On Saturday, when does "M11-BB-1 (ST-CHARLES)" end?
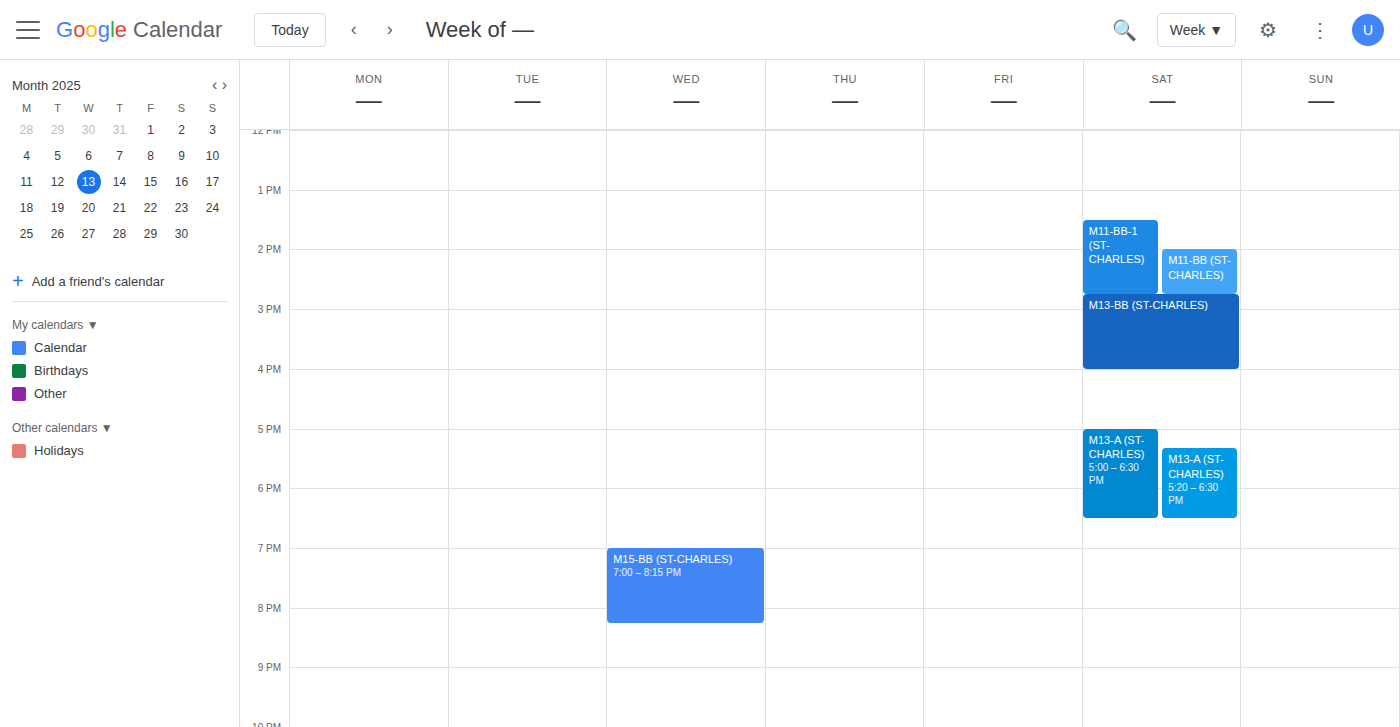
2:45 PM